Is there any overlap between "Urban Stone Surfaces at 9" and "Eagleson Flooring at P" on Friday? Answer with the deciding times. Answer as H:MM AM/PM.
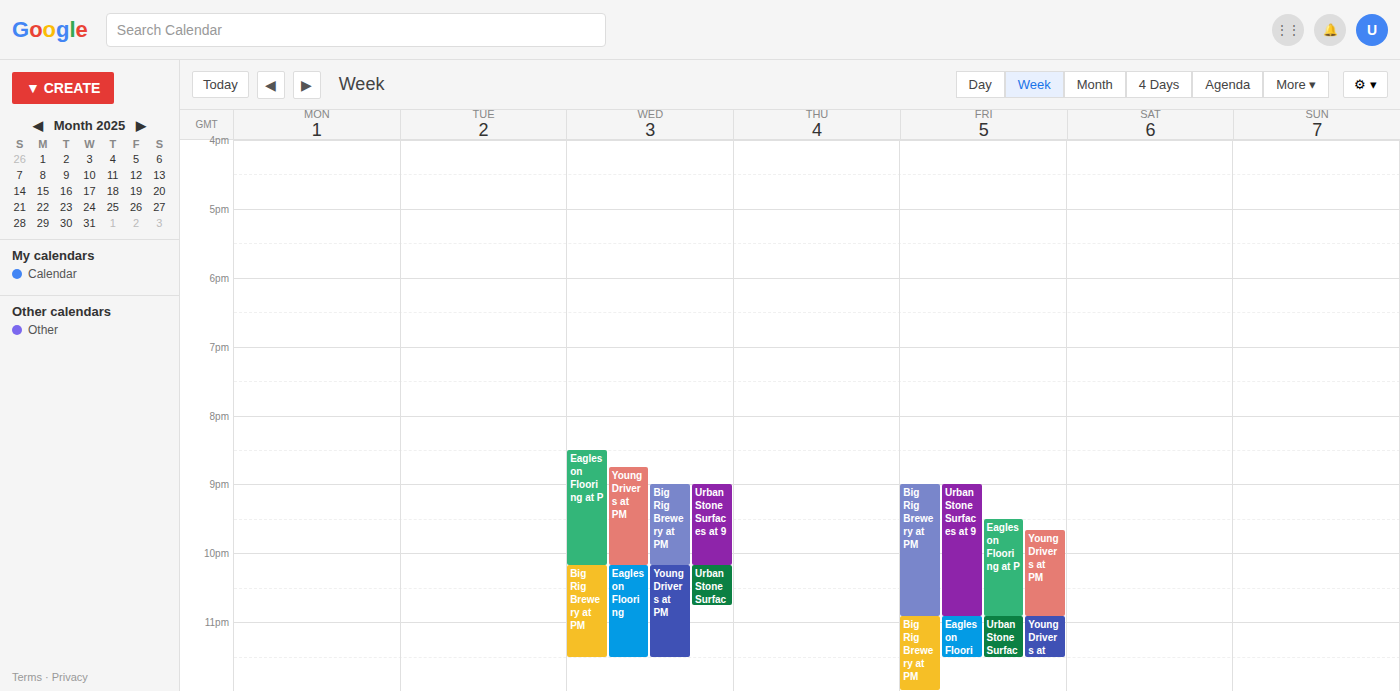
"Eagleson Flooring at P" runs 9:30 PM to 10:55 PM, inside "Urban Stone Surfaces at 9" -- they overlap.